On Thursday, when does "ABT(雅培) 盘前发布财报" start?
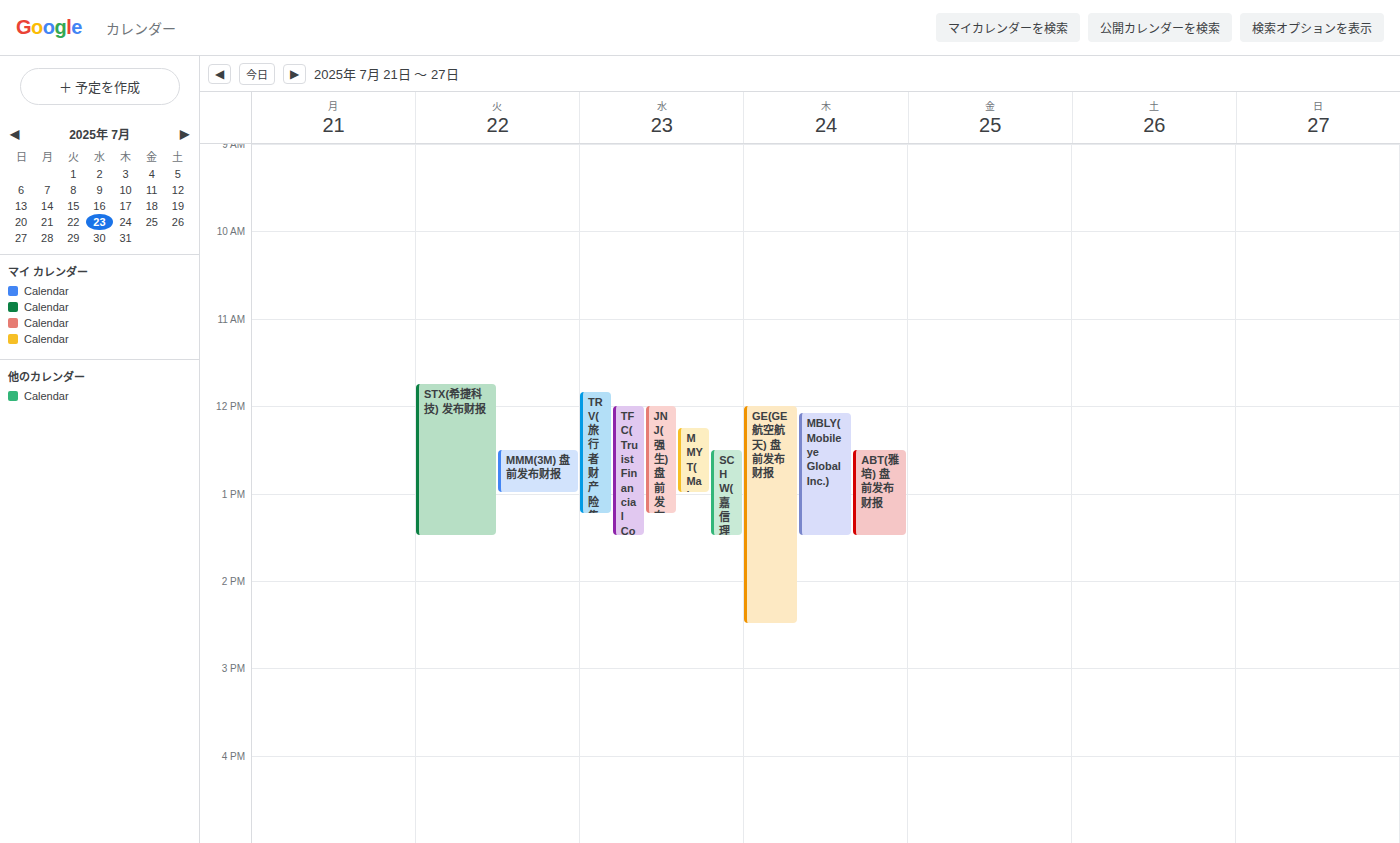
12:30 PM